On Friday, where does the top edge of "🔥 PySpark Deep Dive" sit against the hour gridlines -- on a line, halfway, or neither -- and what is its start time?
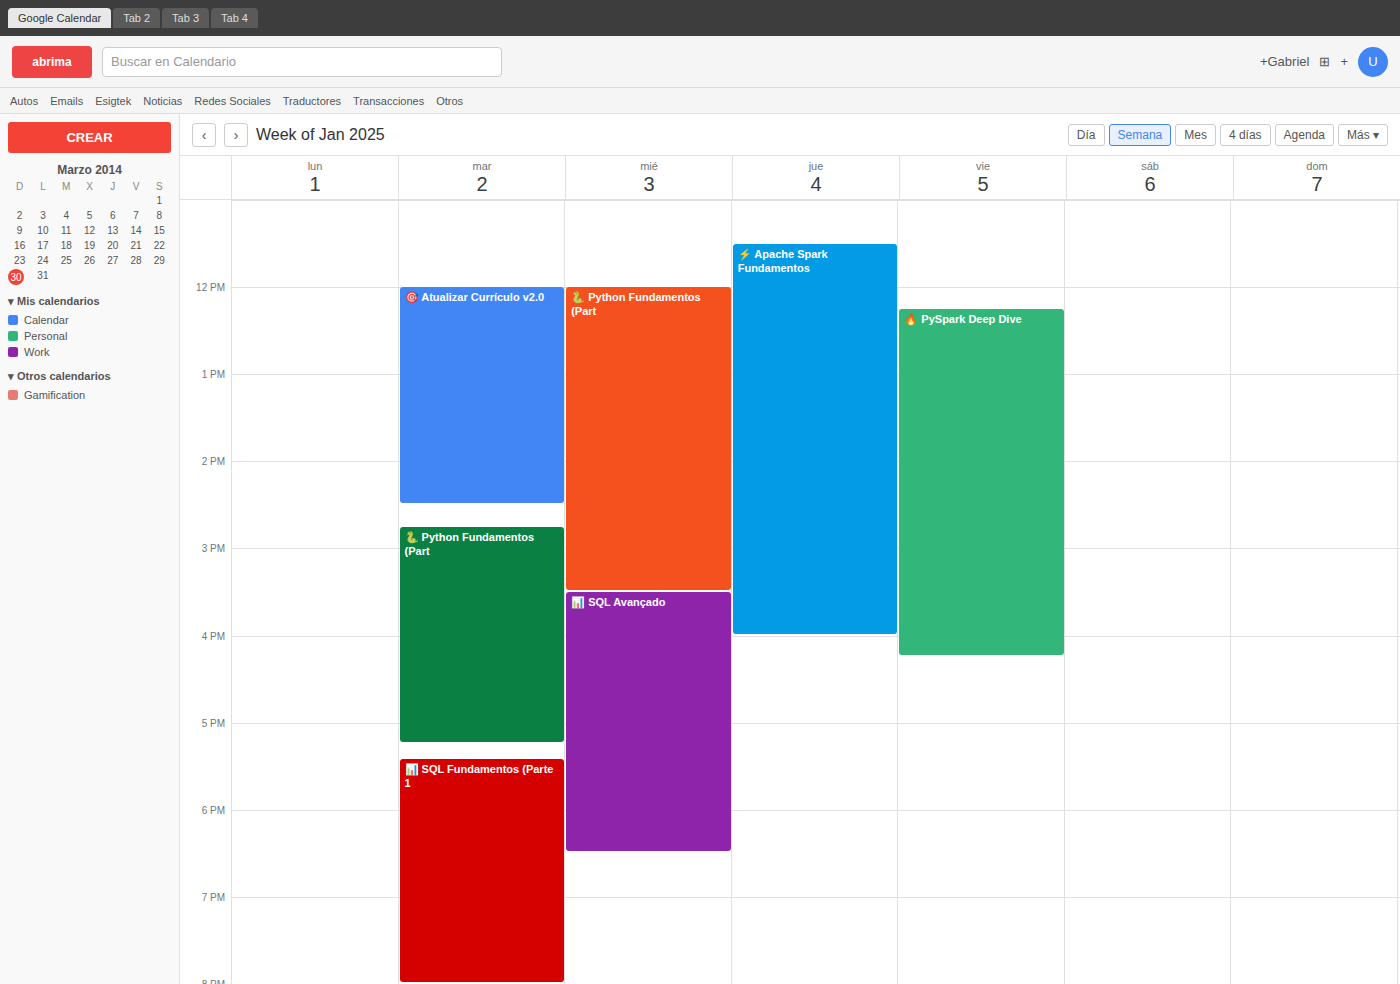
12:15 PM -- neither: a quarter of the way from the 12 PM line to the 1 PM line.